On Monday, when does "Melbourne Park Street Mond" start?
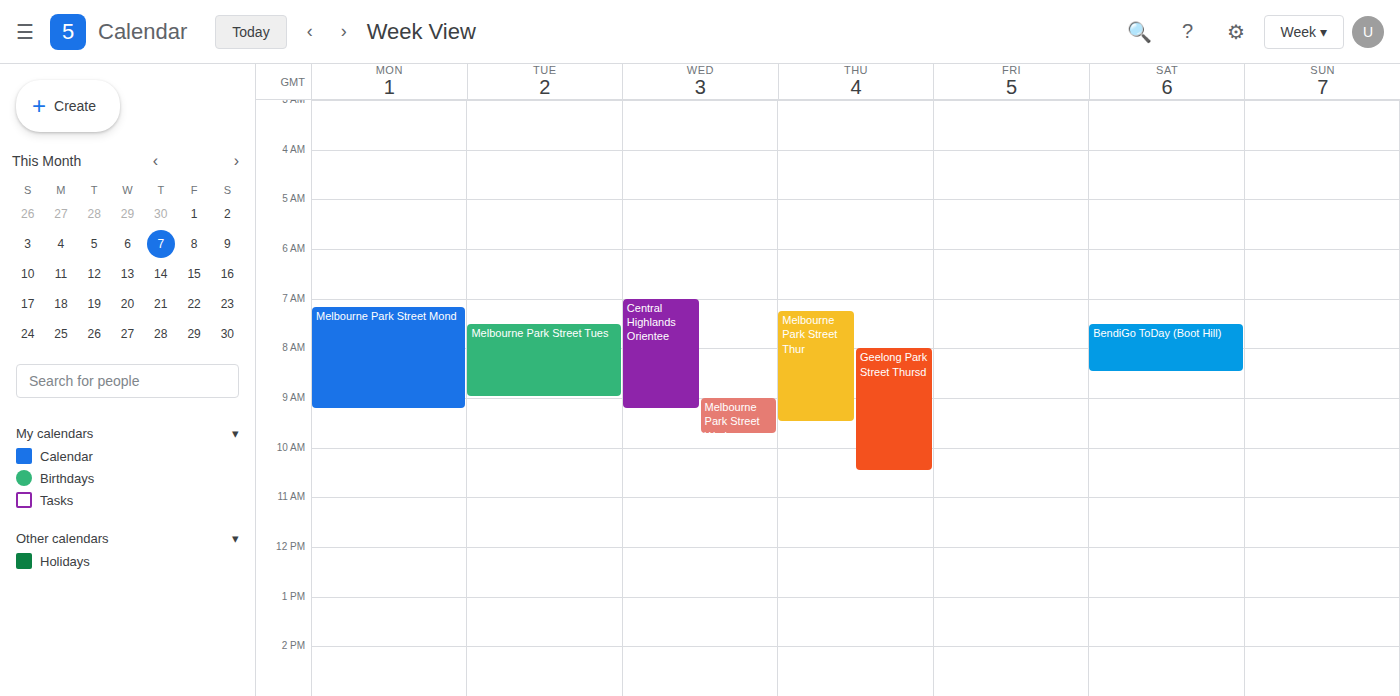
07:10